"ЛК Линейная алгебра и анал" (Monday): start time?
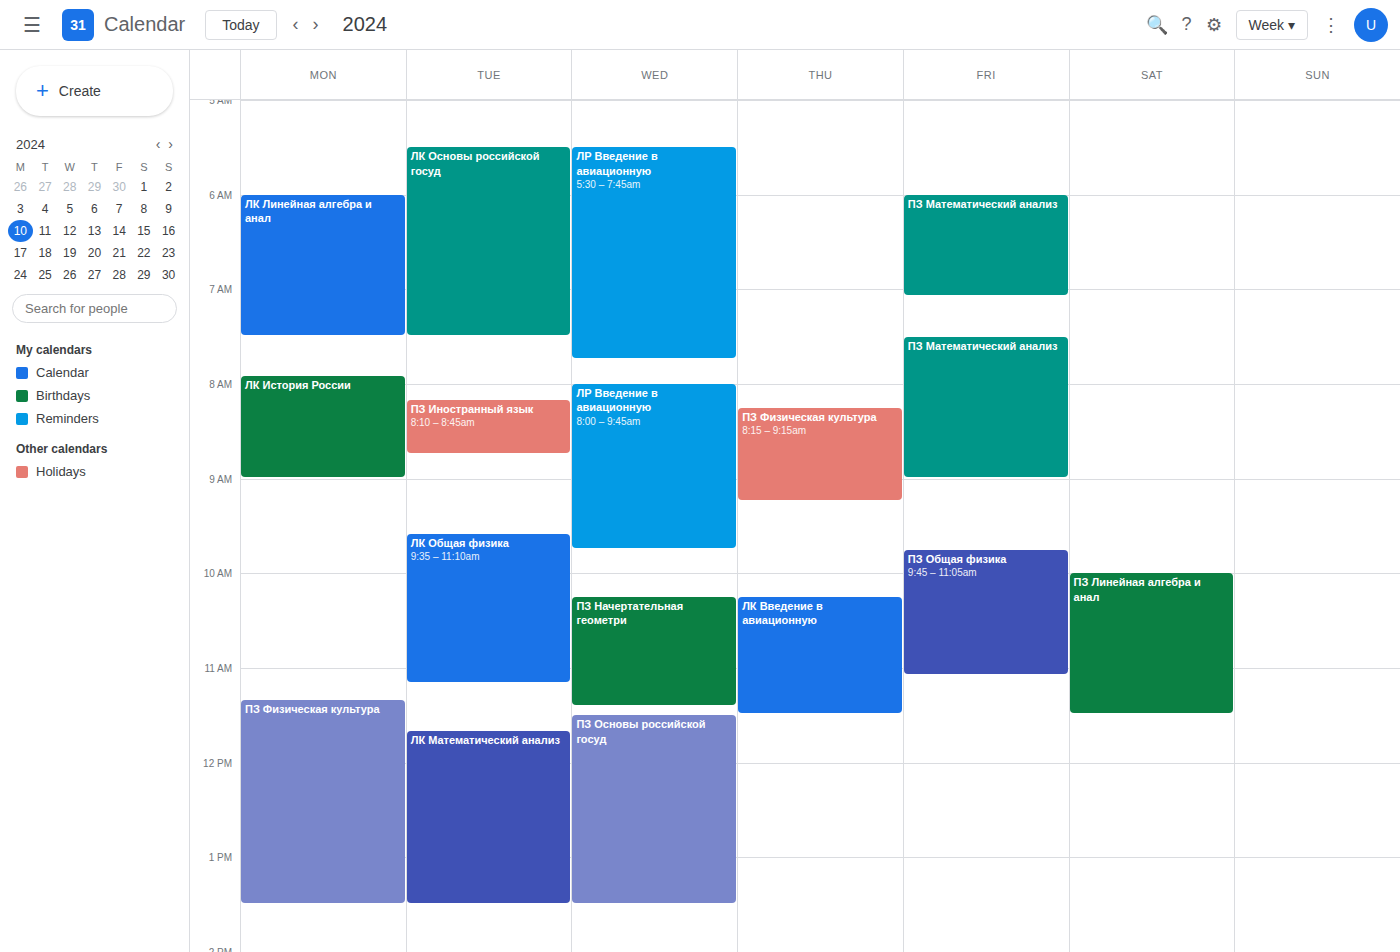
6:00 AM